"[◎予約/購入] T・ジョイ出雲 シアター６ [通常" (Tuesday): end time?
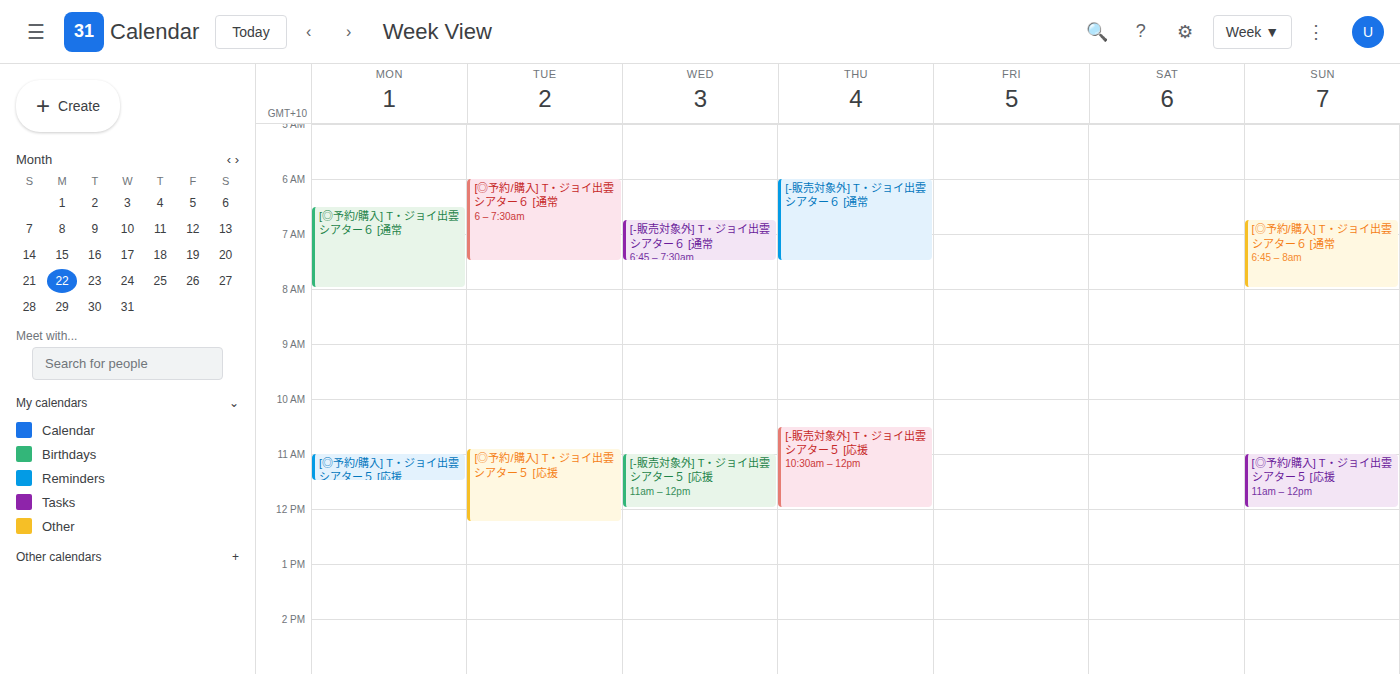
7:30 AM